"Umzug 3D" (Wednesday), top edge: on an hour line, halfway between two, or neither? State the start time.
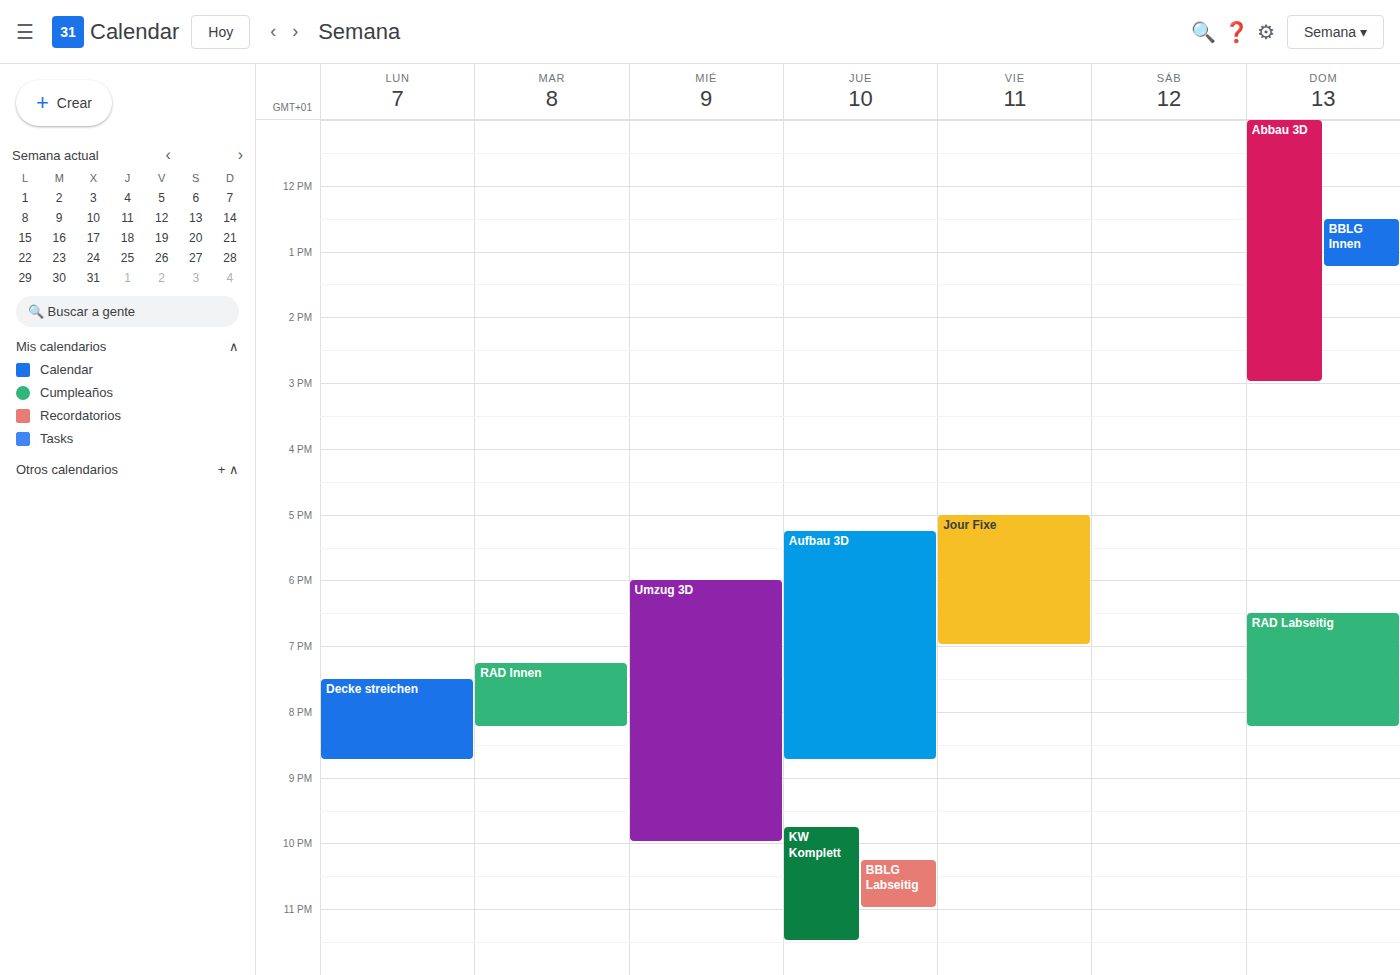
6:00 PM -- exactly on the 6 PM line.